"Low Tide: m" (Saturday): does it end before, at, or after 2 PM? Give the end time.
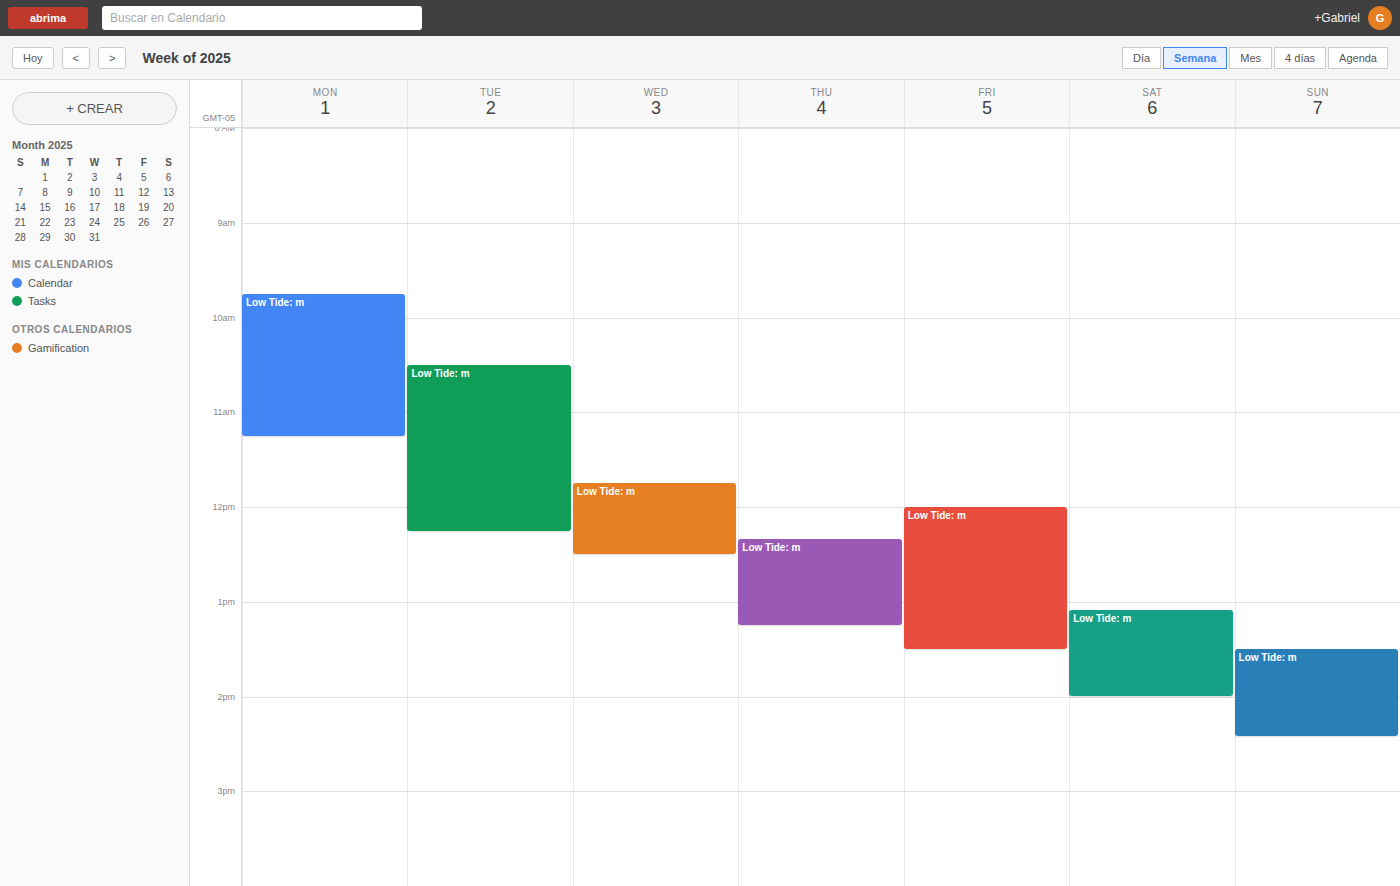
2:00 PM -- exactly at 2 PM, on the 2 PM line.